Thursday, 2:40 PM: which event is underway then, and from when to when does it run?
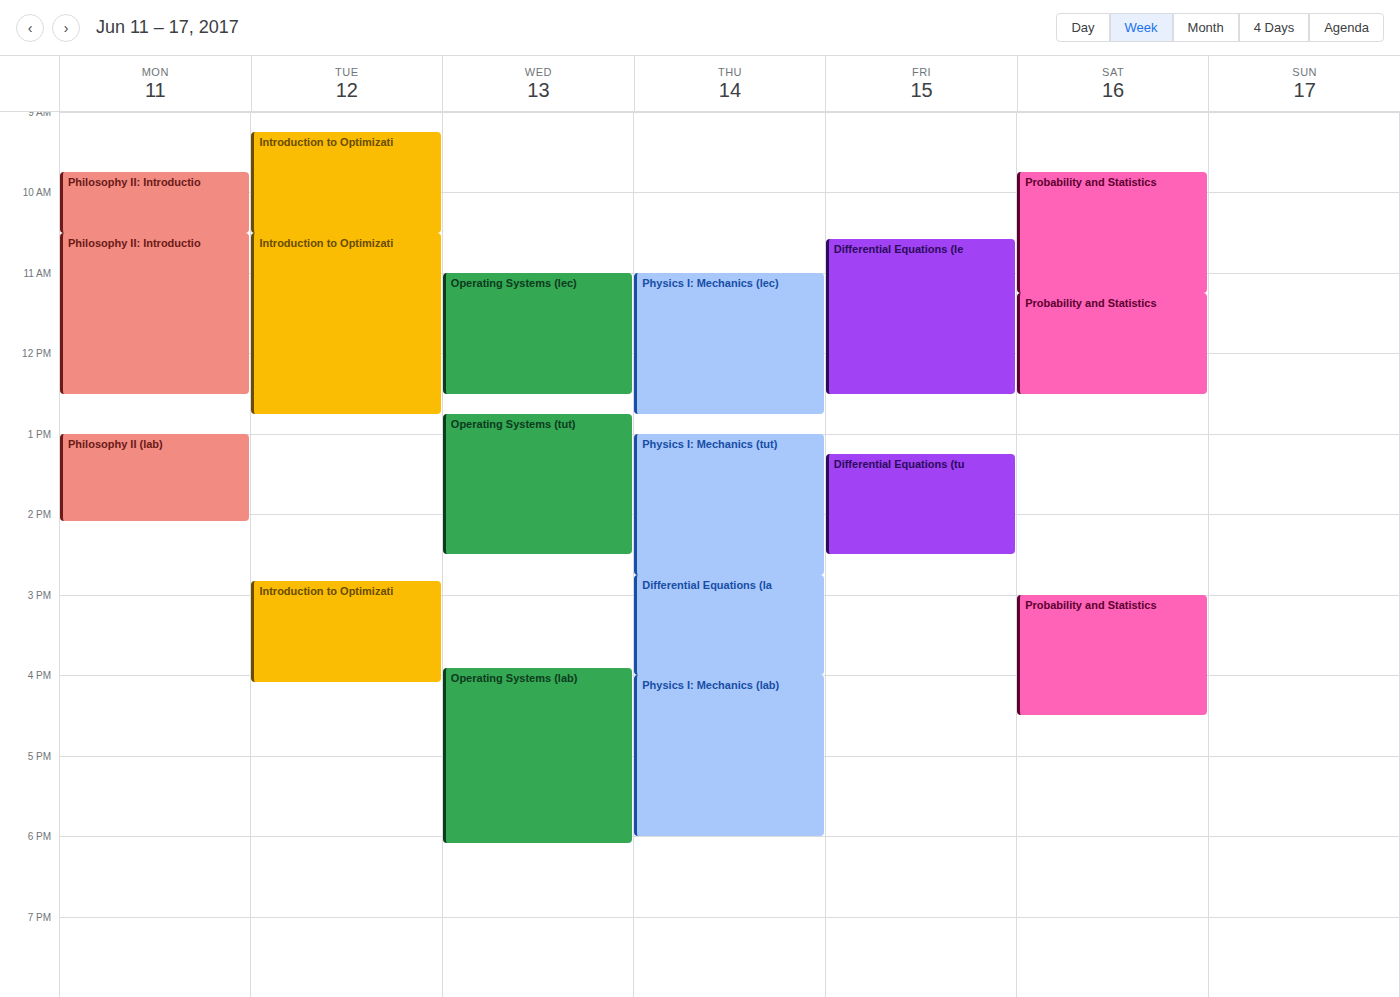
"Physics I: Mechanics (tut)", 1:00 PM to 2:45 PM